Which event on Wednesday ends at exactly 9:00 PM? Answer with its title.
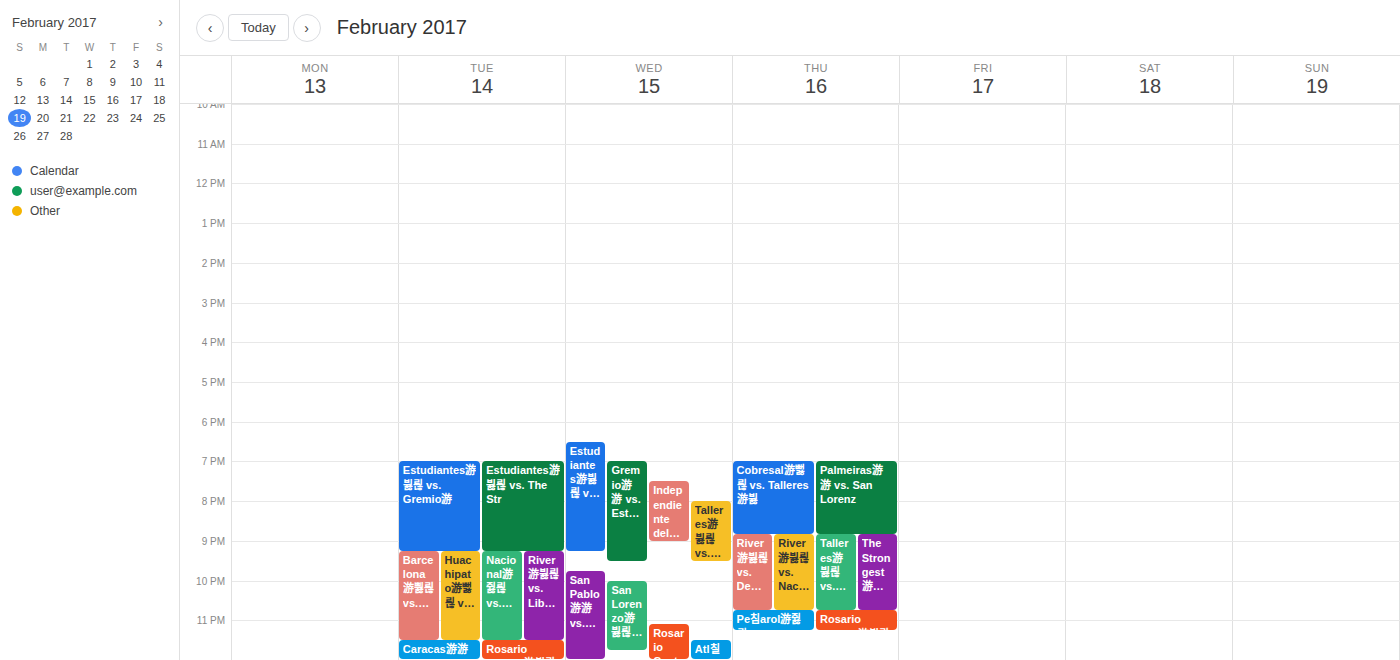
"Independiente del Valle游쀯릖"